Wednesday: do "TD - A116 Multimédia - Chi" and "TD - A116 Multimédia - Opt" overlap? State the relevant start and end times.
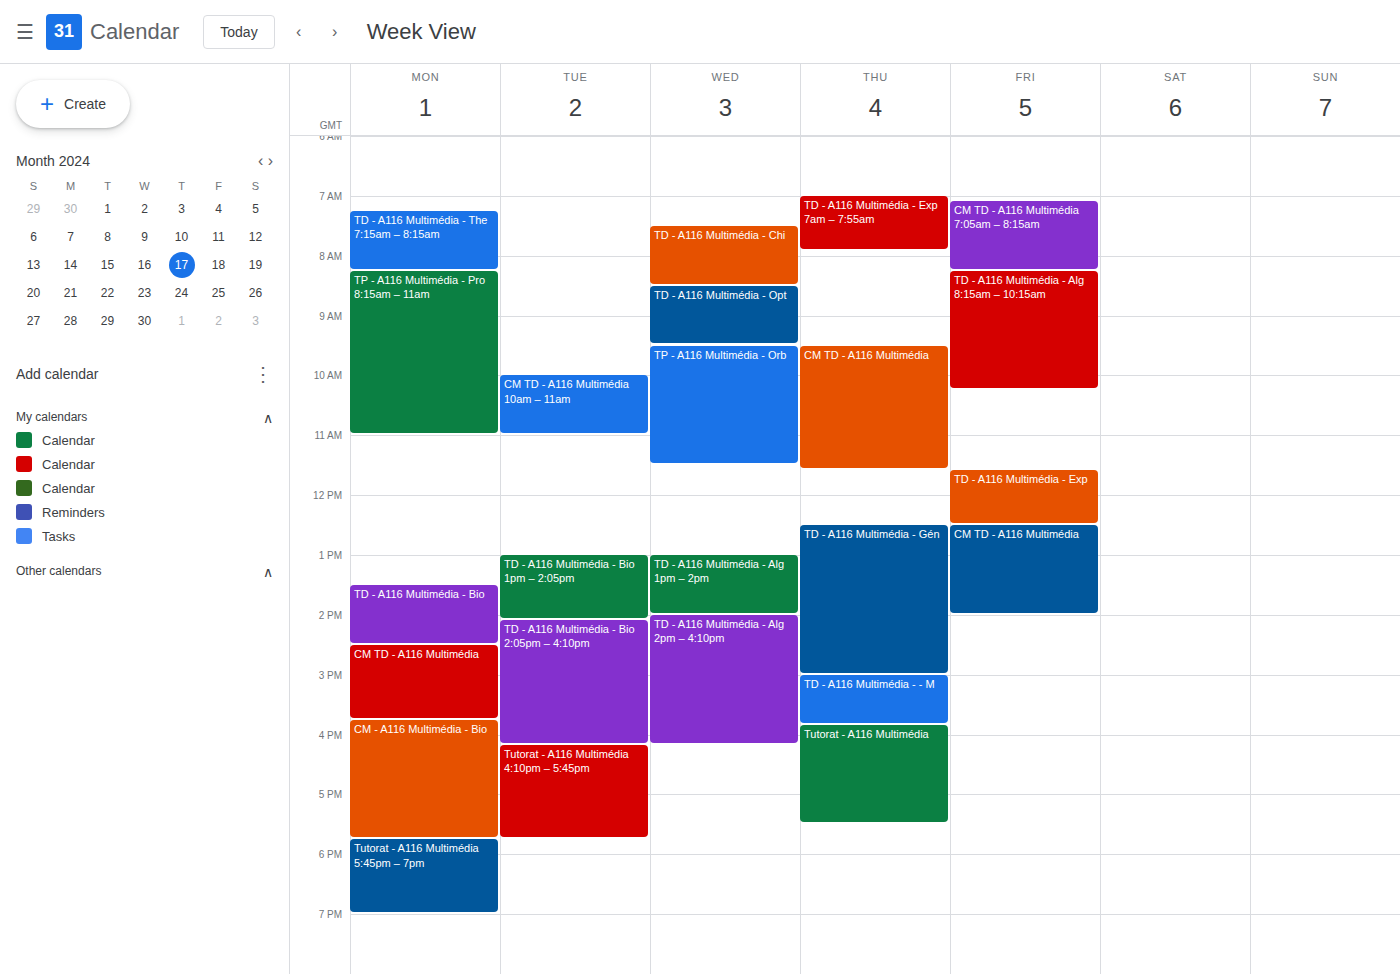
"TD - A116 Multimédia - Chi" ends at 8:30 AM, exactly when "TD - A116 Multimédia - Opt" starts -- they touch but do not overlap.